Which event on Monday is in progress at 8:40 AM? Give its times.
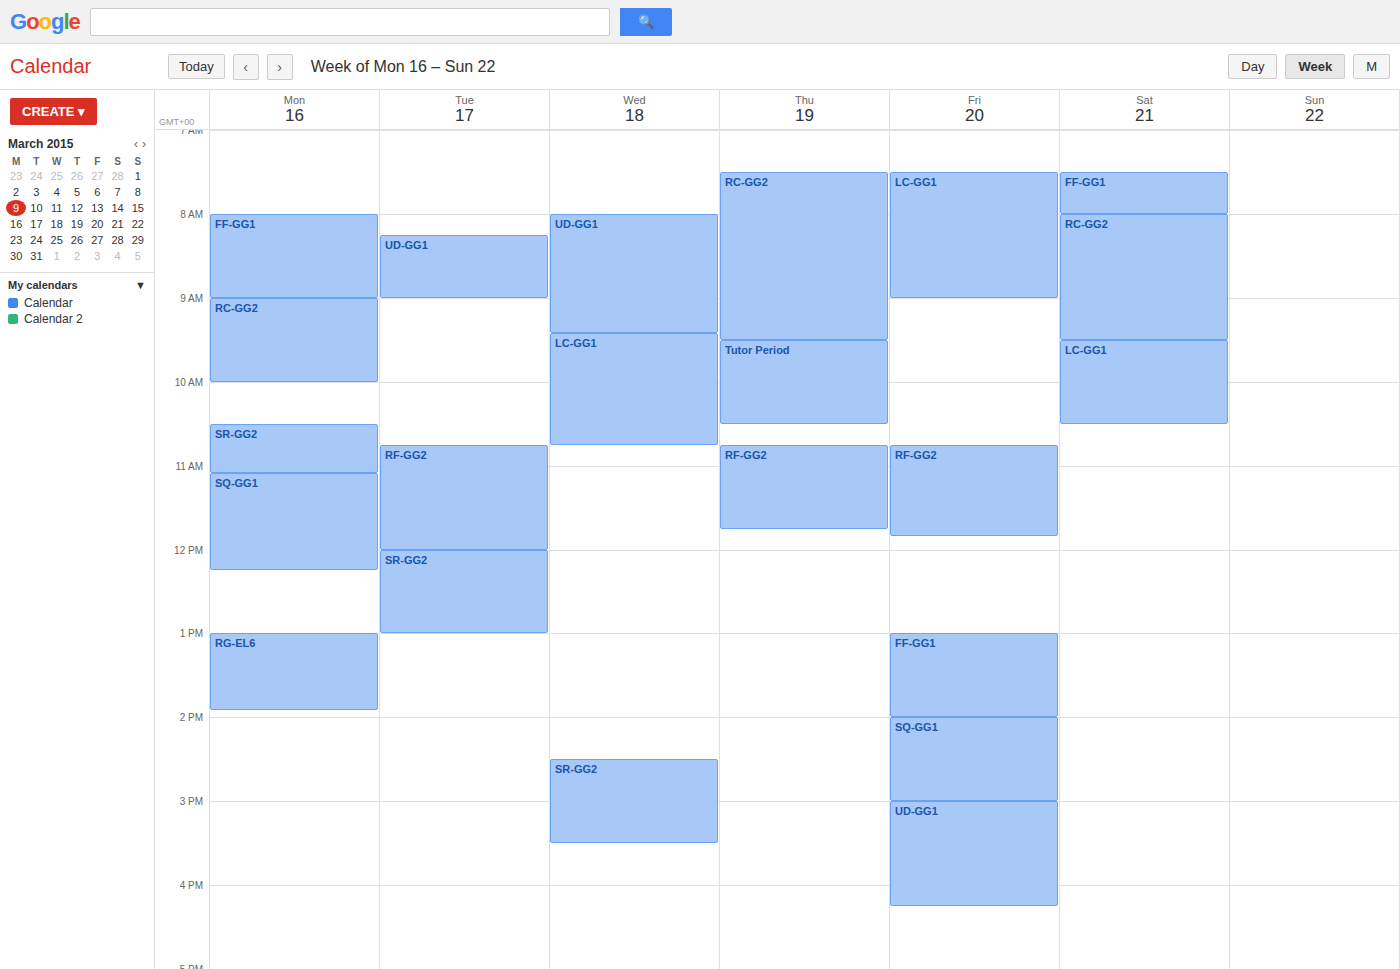
"FF-GG1", 8:00 AM to 9:00 AM